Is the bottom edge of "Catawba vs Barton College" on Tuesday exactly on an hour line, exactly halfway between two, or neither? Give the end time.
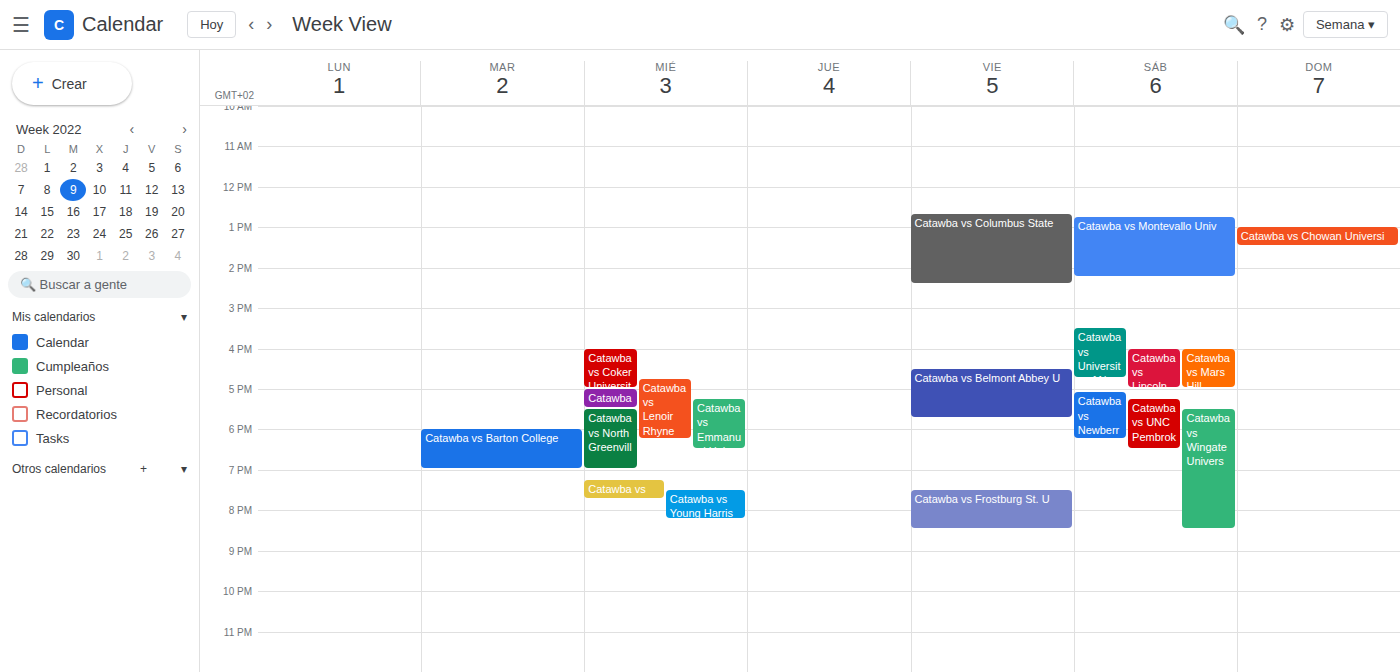
19:00 -- exactly on the 19:00 line.